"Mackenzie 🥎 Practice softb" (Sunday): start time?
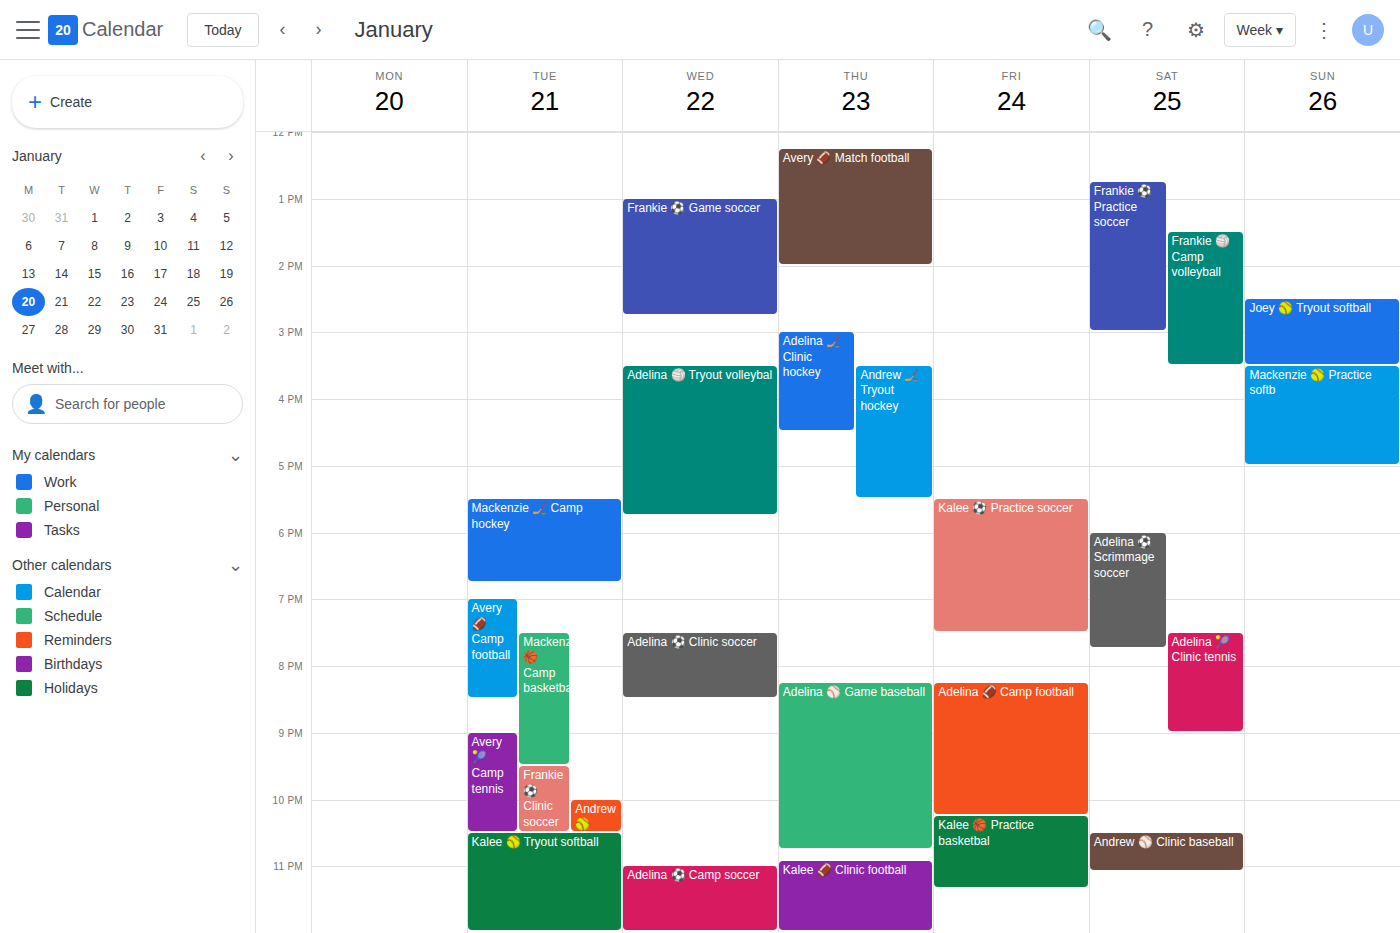
3:30 PM